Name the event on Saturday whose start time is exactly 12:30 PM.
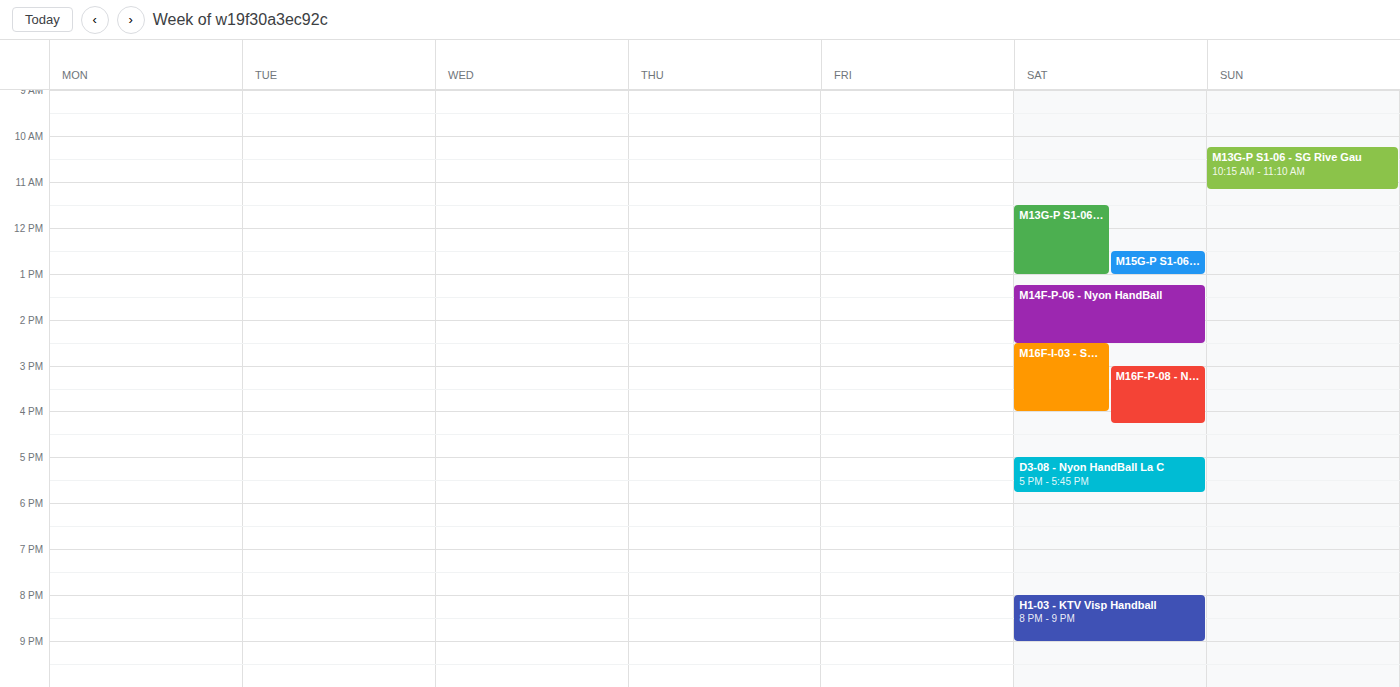
"M15G-P S1-06 - SG Rive Gau"